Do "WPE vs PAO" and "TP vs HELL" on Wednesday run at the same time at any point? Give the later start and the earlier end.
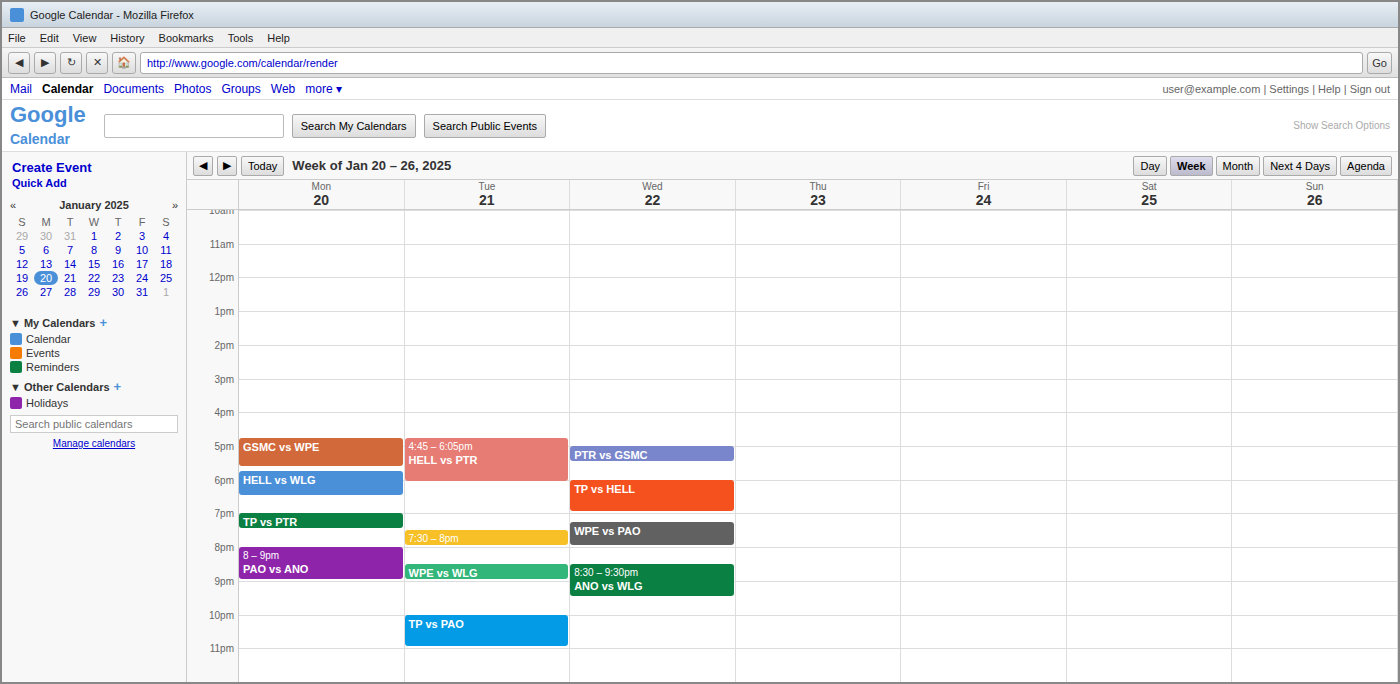
"TP vs HELL" ends at 19:00 and "WPE vs PAO" starts at 19:15 -- no overlap.